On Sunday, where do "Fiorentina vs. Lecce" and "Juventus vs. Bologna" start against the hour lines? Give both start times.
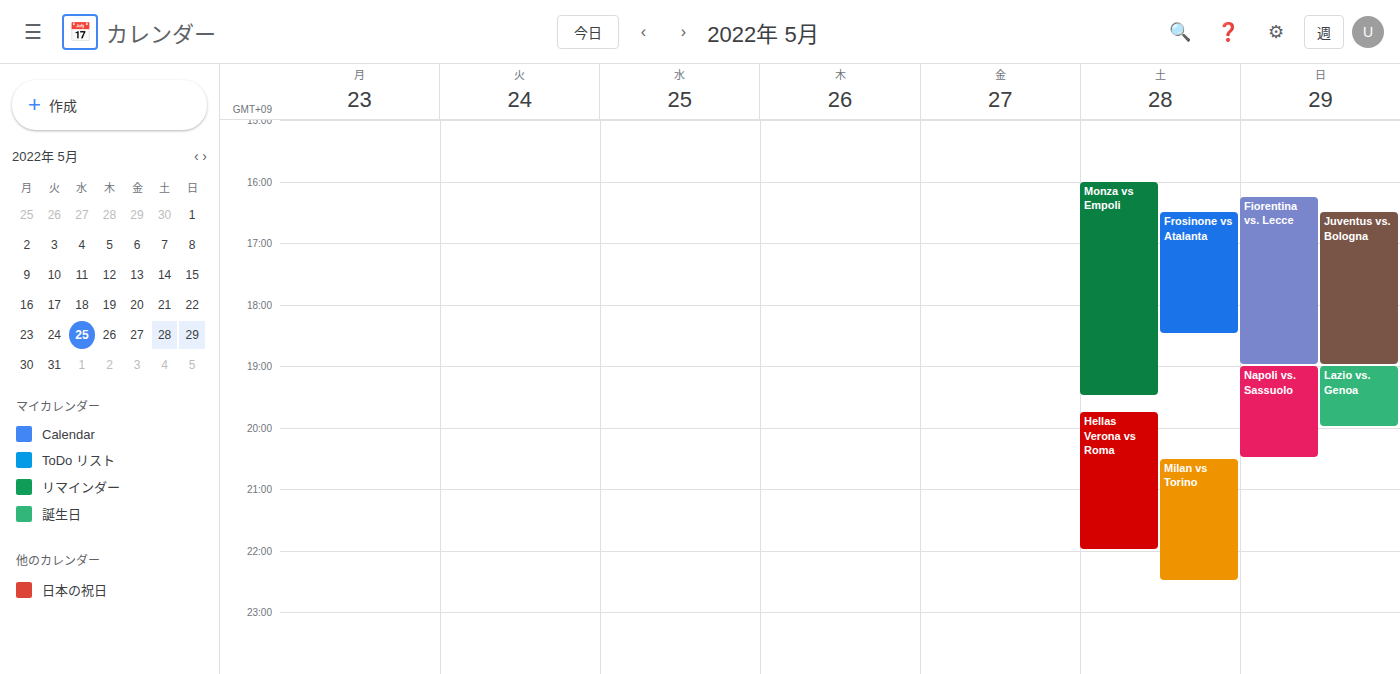
"Fiorentina vs. Lecce": 4:15 PM, neither: a quarter of the way from the 4 PM line to the 5 PM line. "Juventus vs. Bologna": 4:30 PM, halfway between the 4 PM and 5 PM lines.